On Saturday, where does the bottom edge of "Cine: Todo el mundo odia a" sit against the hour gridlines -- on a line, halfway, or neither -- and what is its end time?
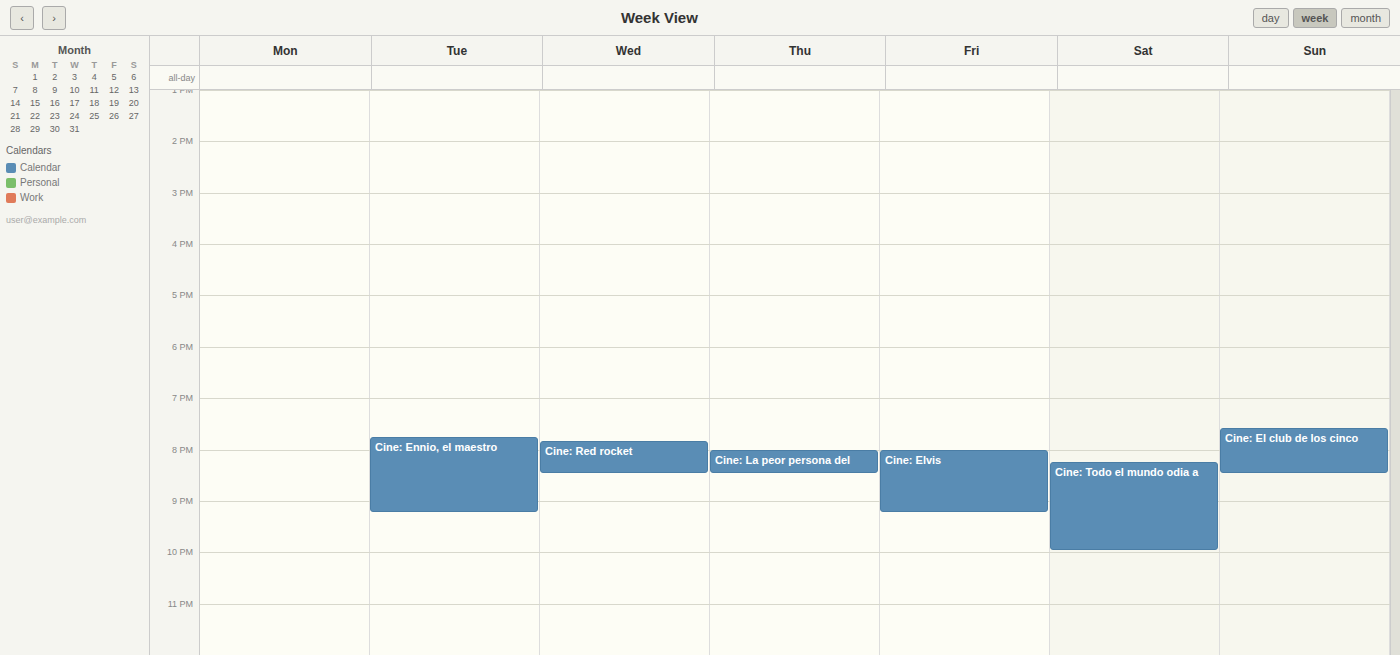
10:00 PM -- exactly on the 10 PM line.